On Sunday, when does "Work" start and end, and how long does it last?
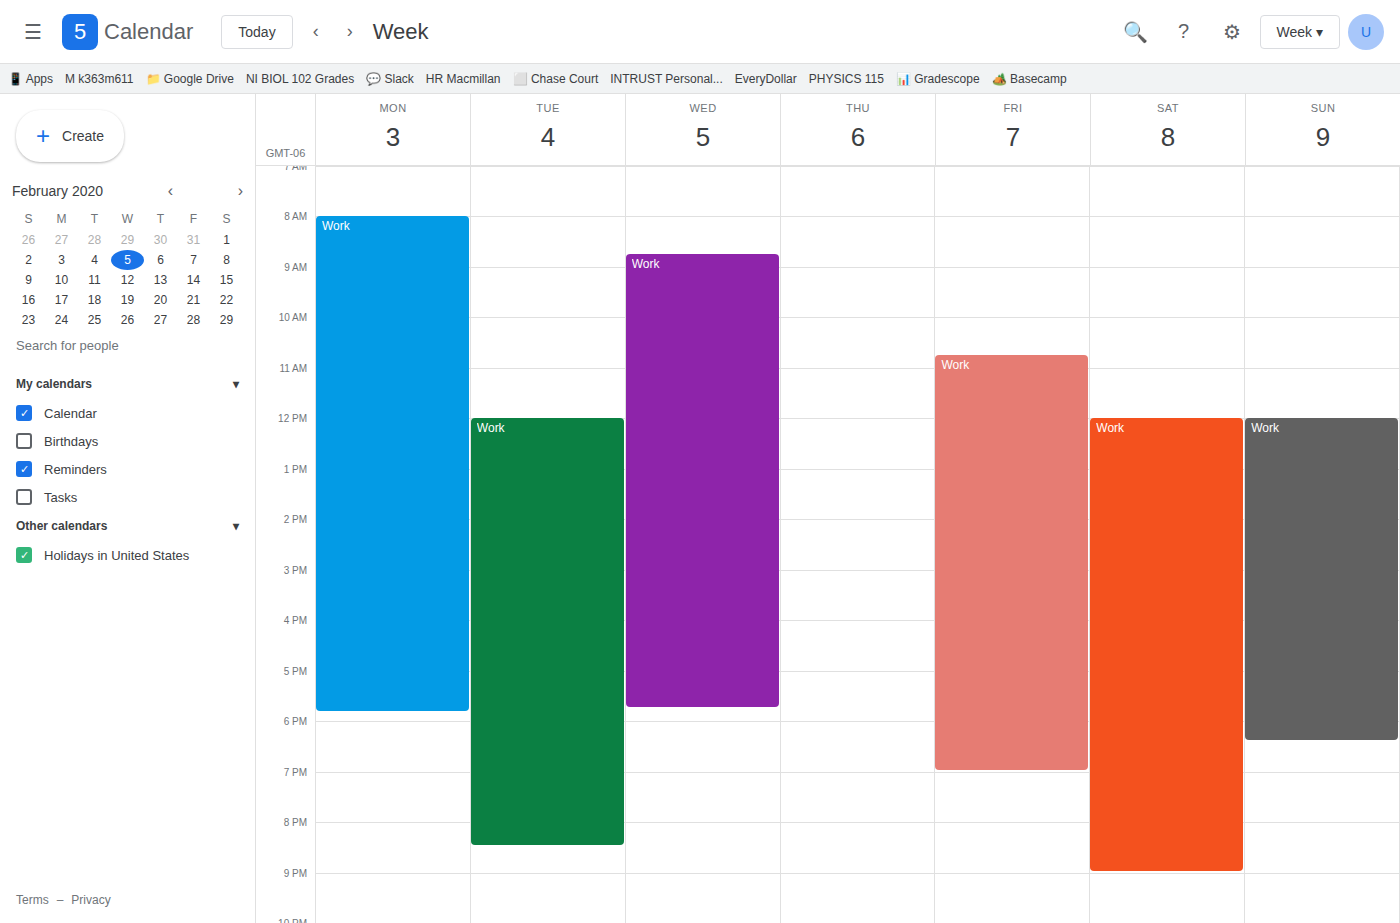
12:00 PM to 6:25 PM, 6 hours 25 minutes